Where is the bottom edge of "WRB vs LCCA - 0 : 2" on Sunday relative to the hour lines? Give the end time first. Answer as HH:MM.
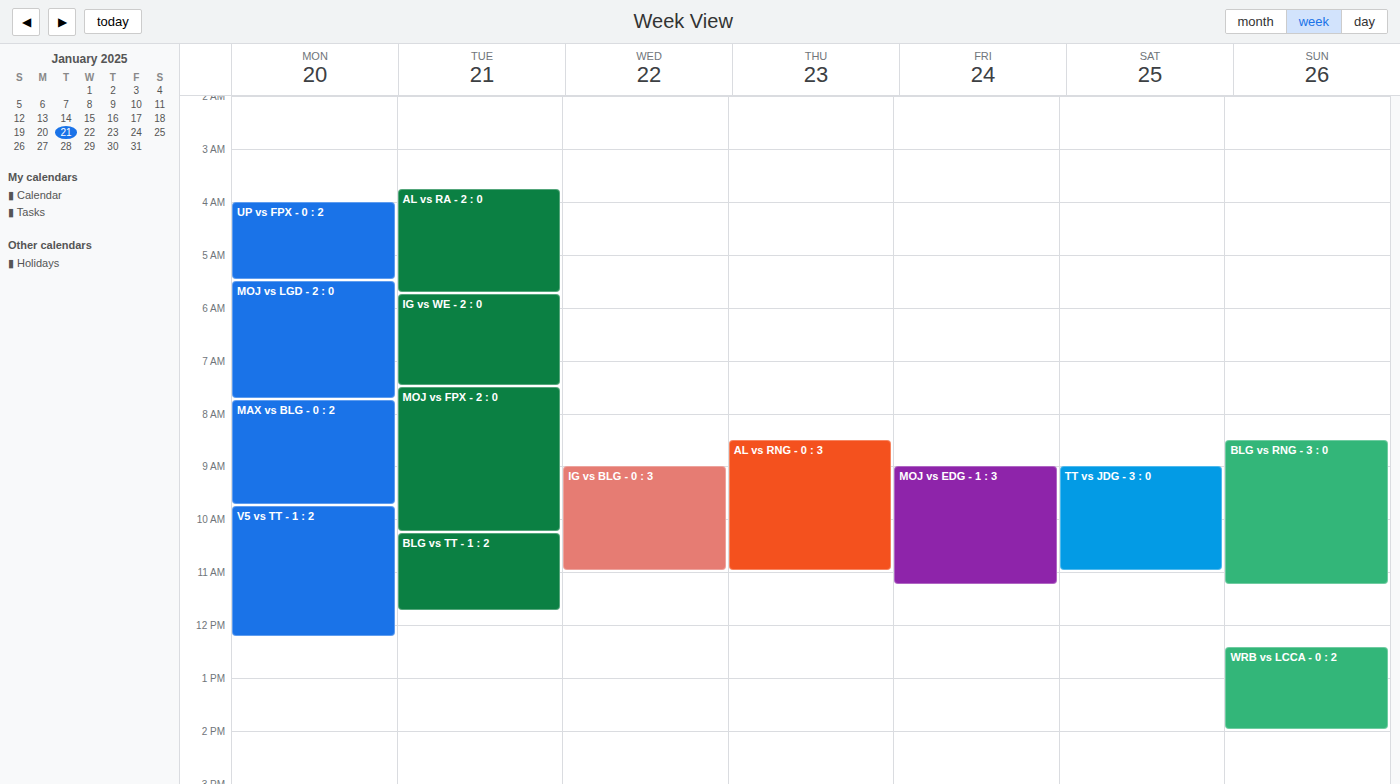
14:00 -- exactly on the 14:00 line.